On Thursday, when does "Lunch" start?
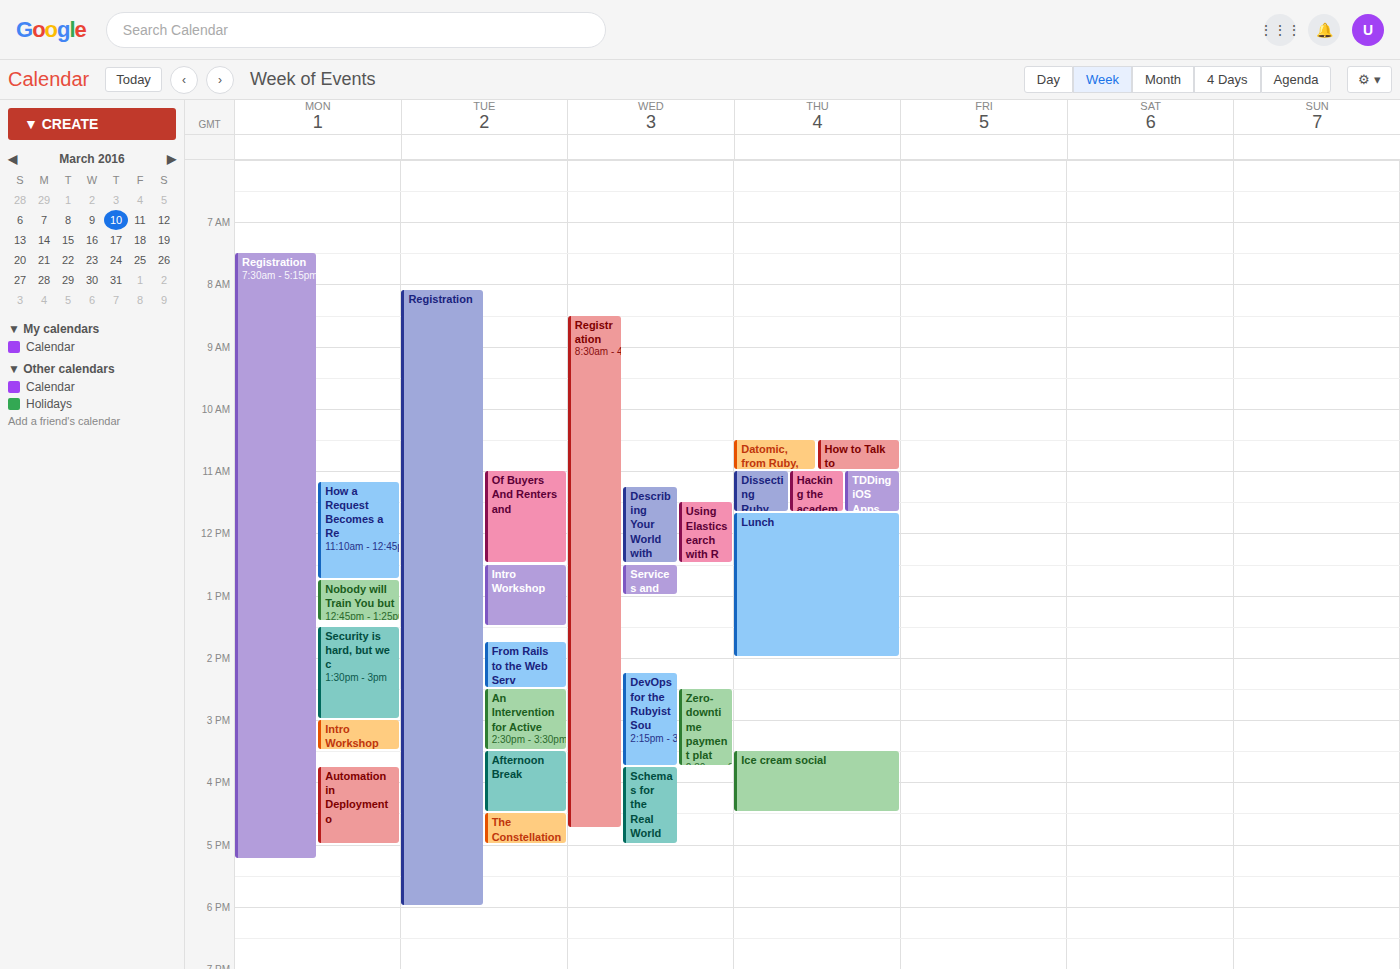
11:40 AM